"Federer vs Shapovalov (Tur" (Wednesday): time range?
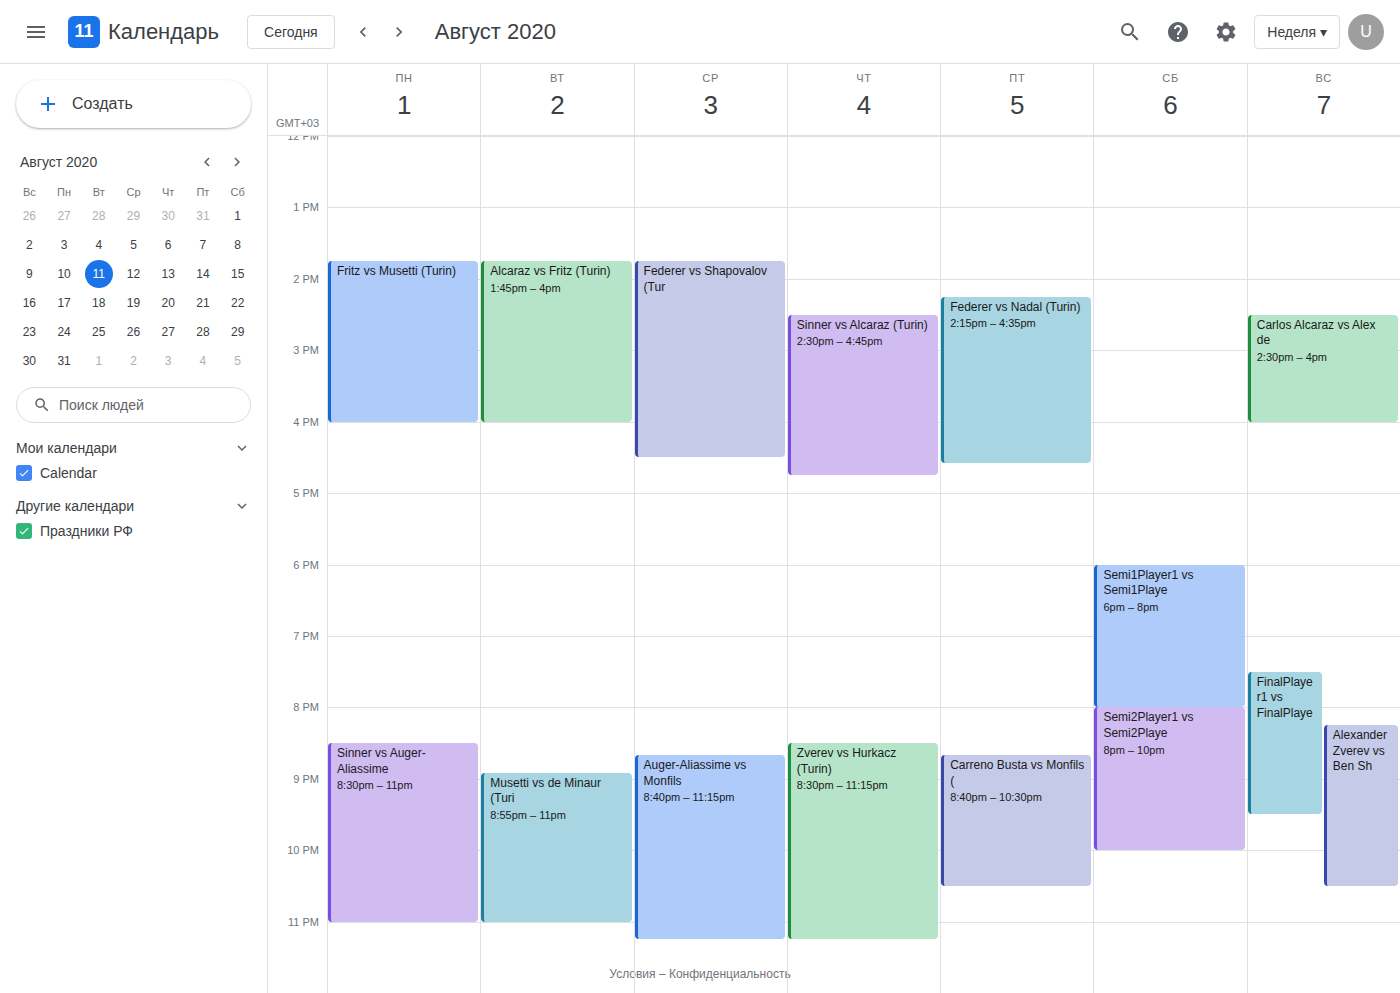
1:45 PM to 4:30 PM